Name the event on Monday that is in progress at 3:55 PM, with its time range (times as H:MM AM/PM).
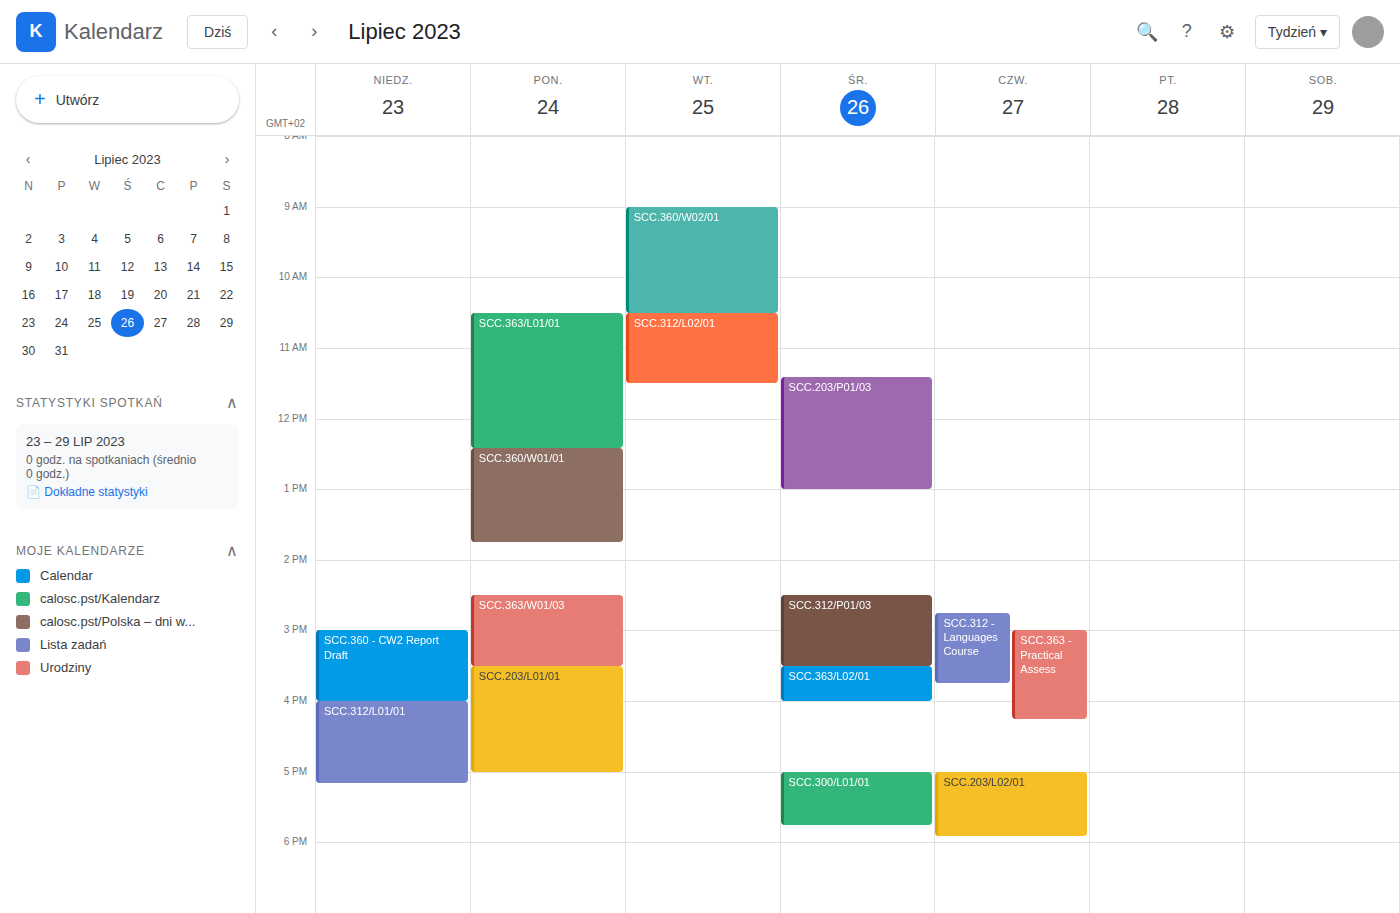
"SCC.203/L01/01", 3:30 PM to 5:00 PM